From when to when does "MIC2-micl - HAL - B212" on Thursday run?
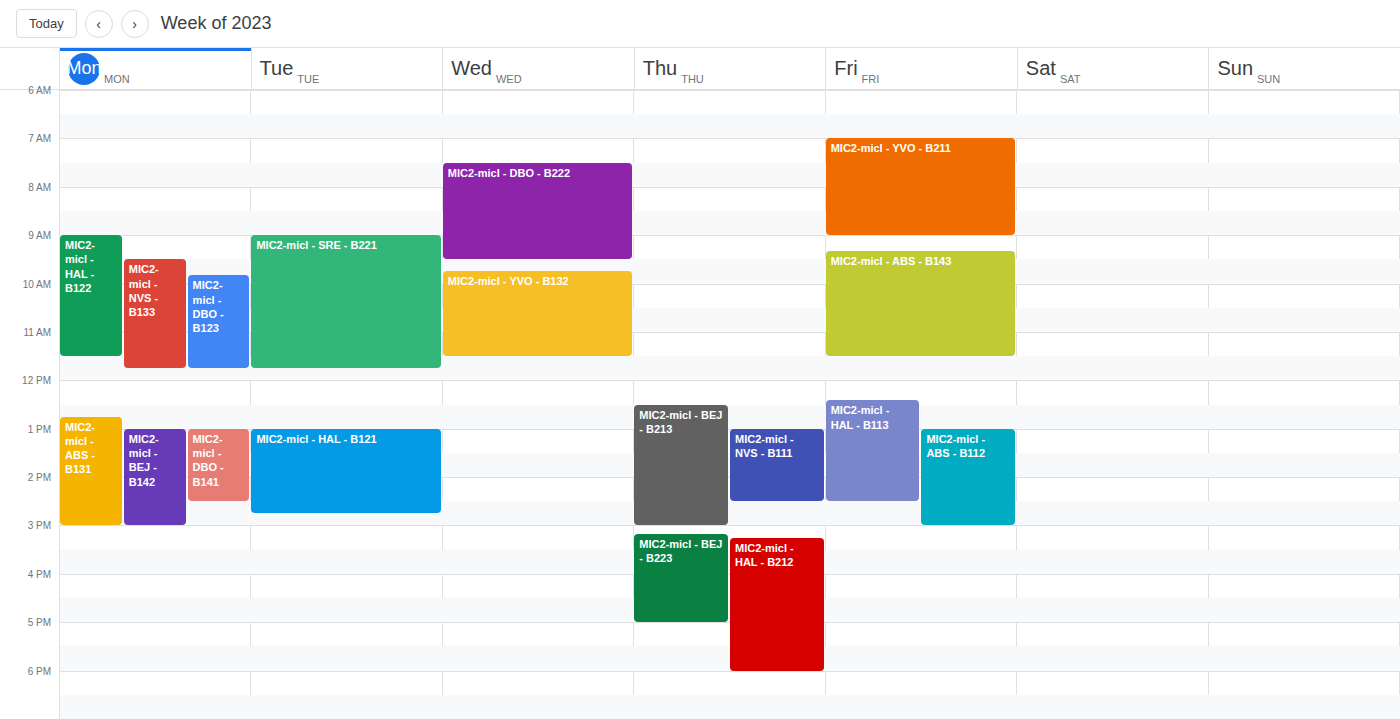
3:15 PM to 6:00 PM